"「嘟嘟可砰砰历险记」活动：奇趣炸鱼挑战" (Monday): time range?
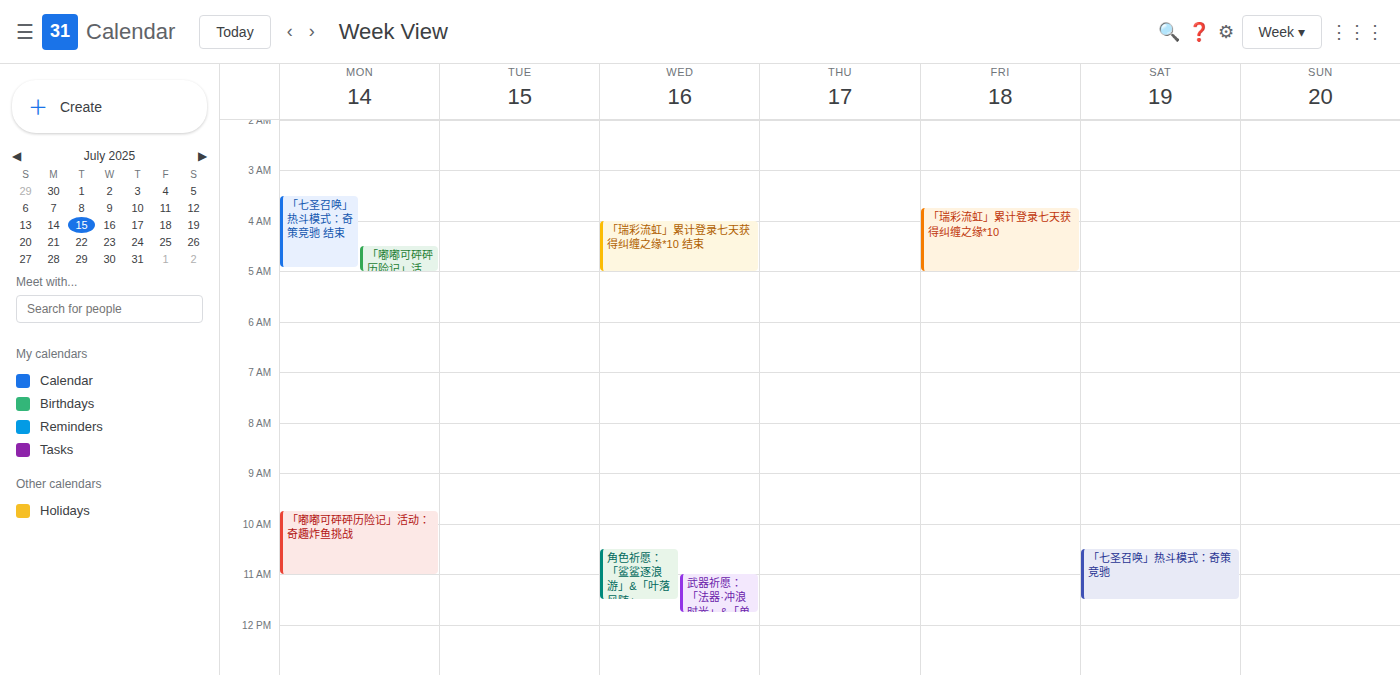
9:45 AM to 11:00 AM